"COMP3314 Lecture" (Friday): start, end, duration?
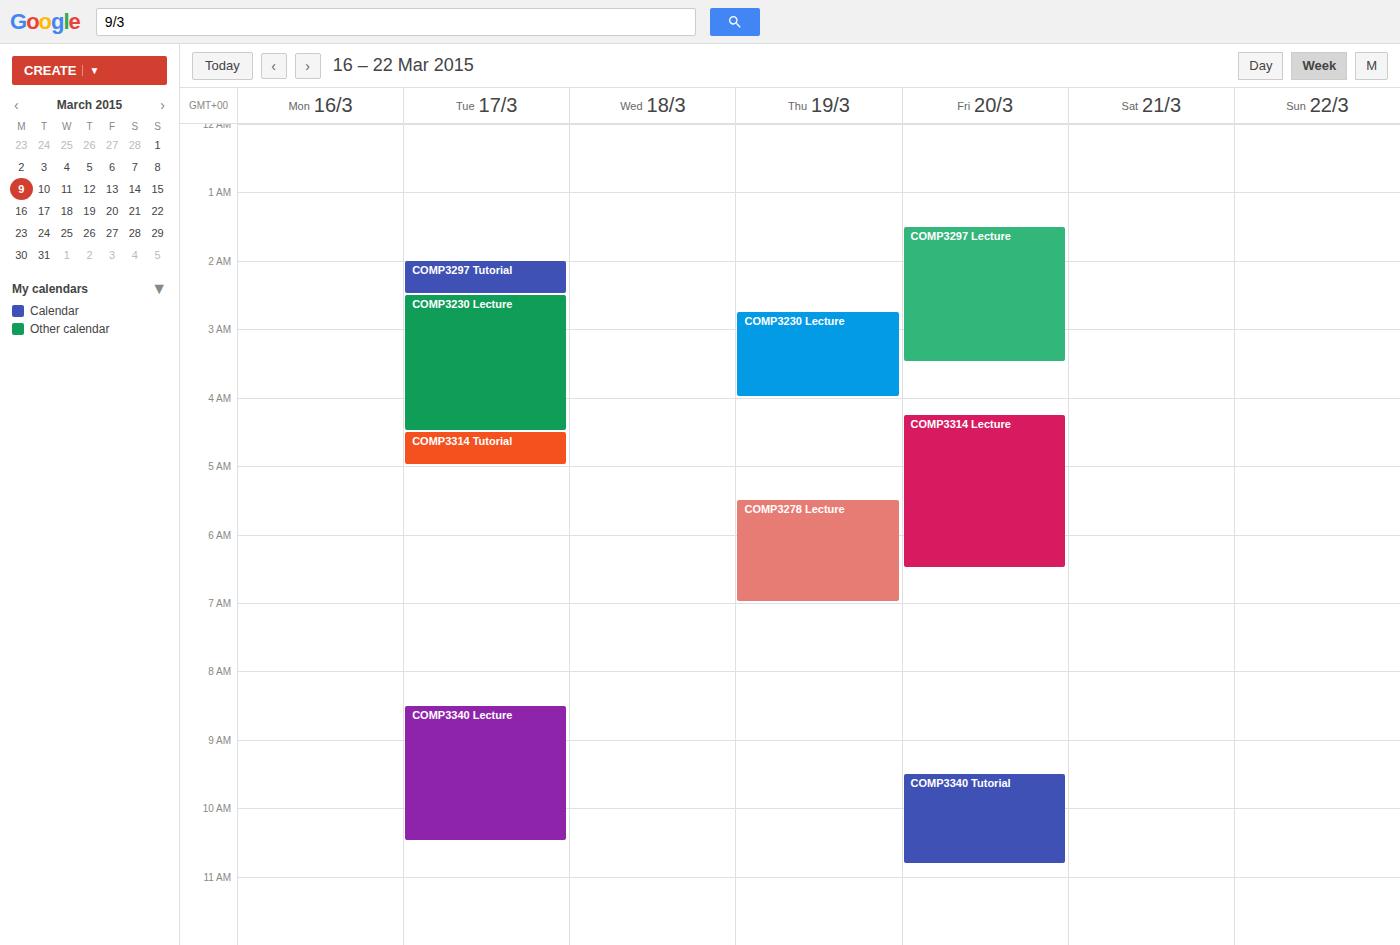
4:15 AM to 6:30 AM, 2 hours 15 minutes